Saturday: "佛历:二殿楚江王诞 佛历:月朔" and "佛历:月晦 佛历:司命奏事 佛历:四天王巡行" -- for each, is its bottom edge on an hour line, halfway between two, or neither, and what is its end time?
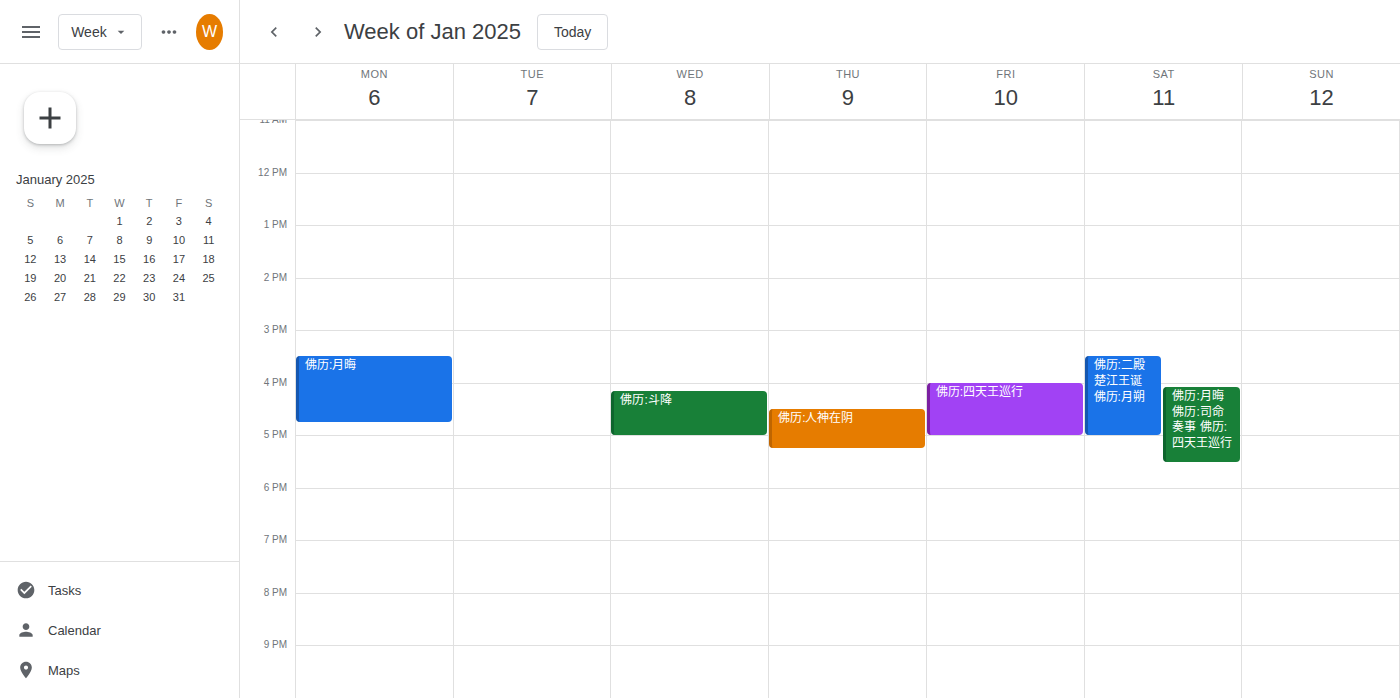
"佛历:二殿楚江王诞 佛历:月朔": 5:00 PM, exactly on the 5 PM line. "佛历:月晦 佛历:司命奏事 佛历:四天王巡行": 5:30 PM, halfway between the 5 PM and 6 PM lines.